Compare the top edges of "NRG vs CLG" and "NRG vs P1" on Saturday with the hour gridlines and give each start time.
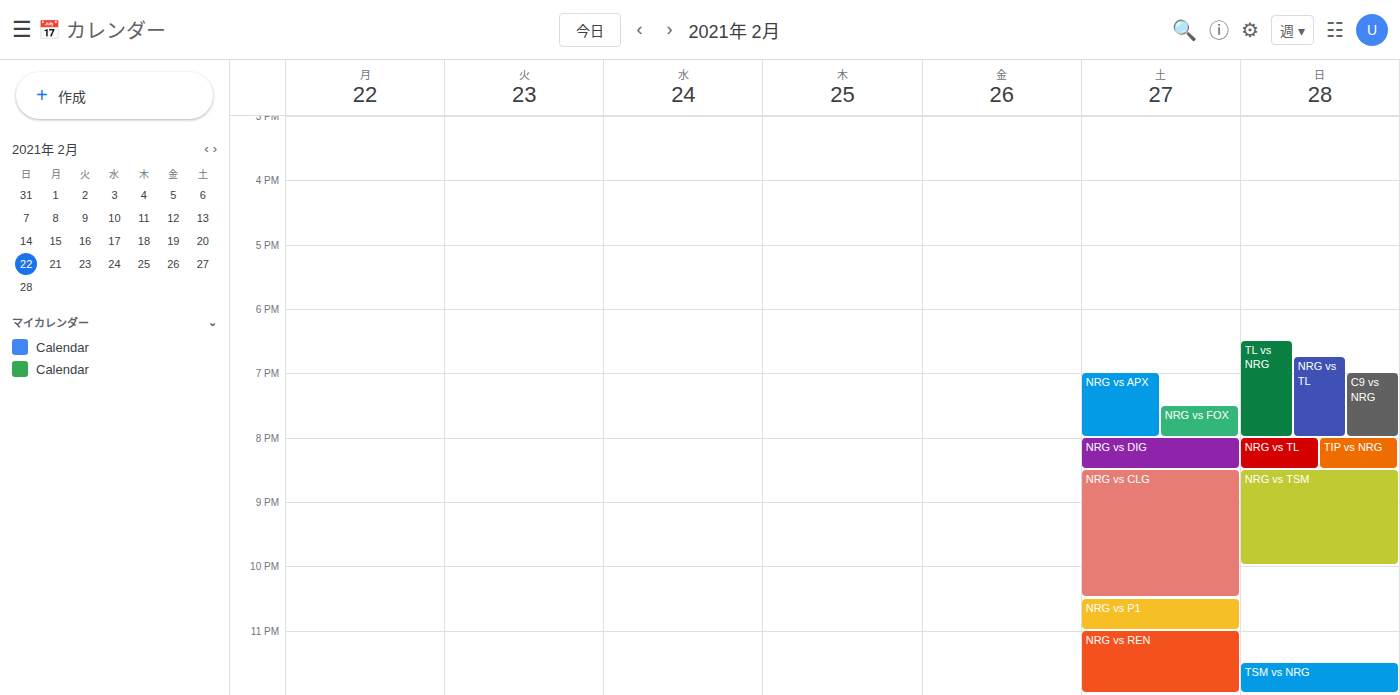
"NRG vs CLG": 8:30 PM, halfway between the 8 PM and 9 PM lines. "NRG vs P1": 10:30 PM, halfway between the 10 PM and 11 PM lines.